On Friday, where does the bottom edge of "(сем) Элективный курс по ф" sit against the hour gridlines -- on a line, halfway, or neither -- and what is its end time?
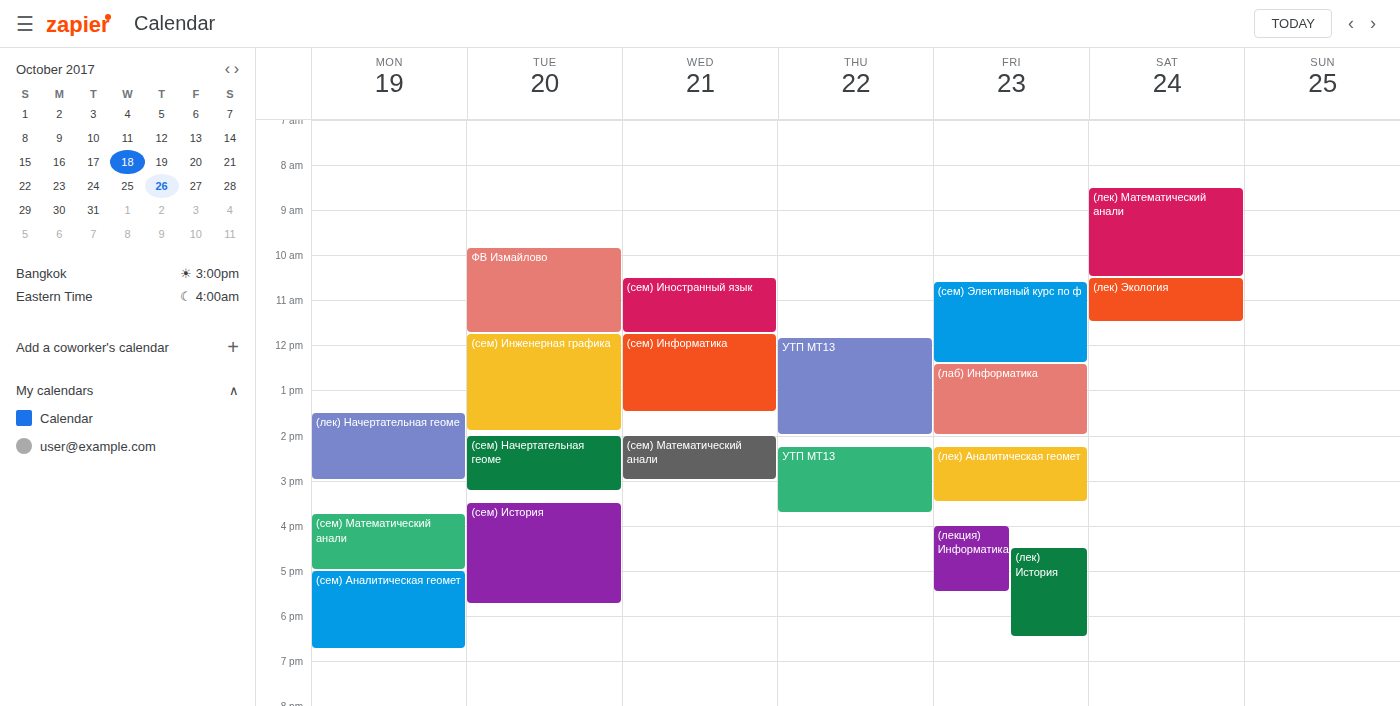
12:25 PM -- neither: 25 minutes below the 12 PM line and 35 minutes above the 1 PM line.